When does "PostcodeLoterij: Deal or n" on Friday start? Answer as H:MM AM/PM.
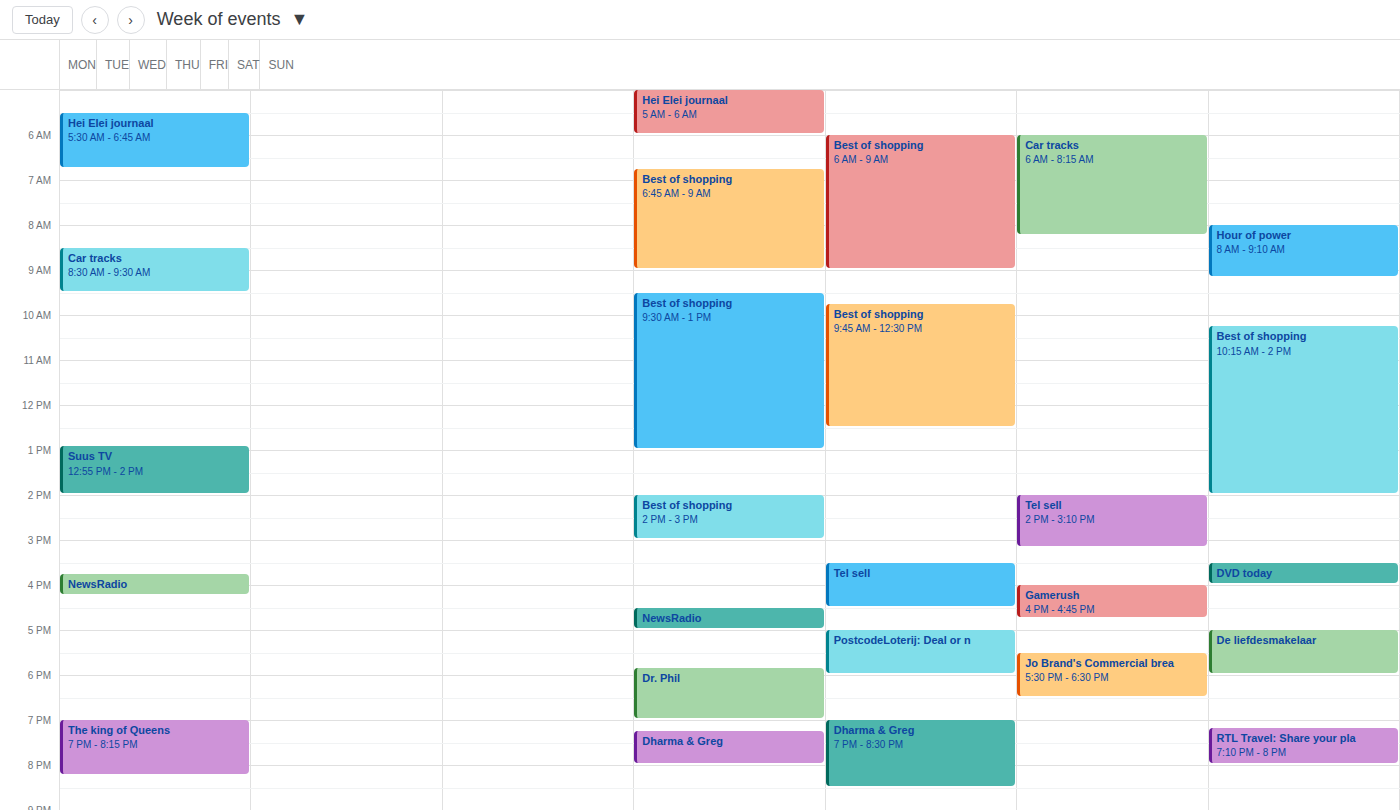
5:00 PM